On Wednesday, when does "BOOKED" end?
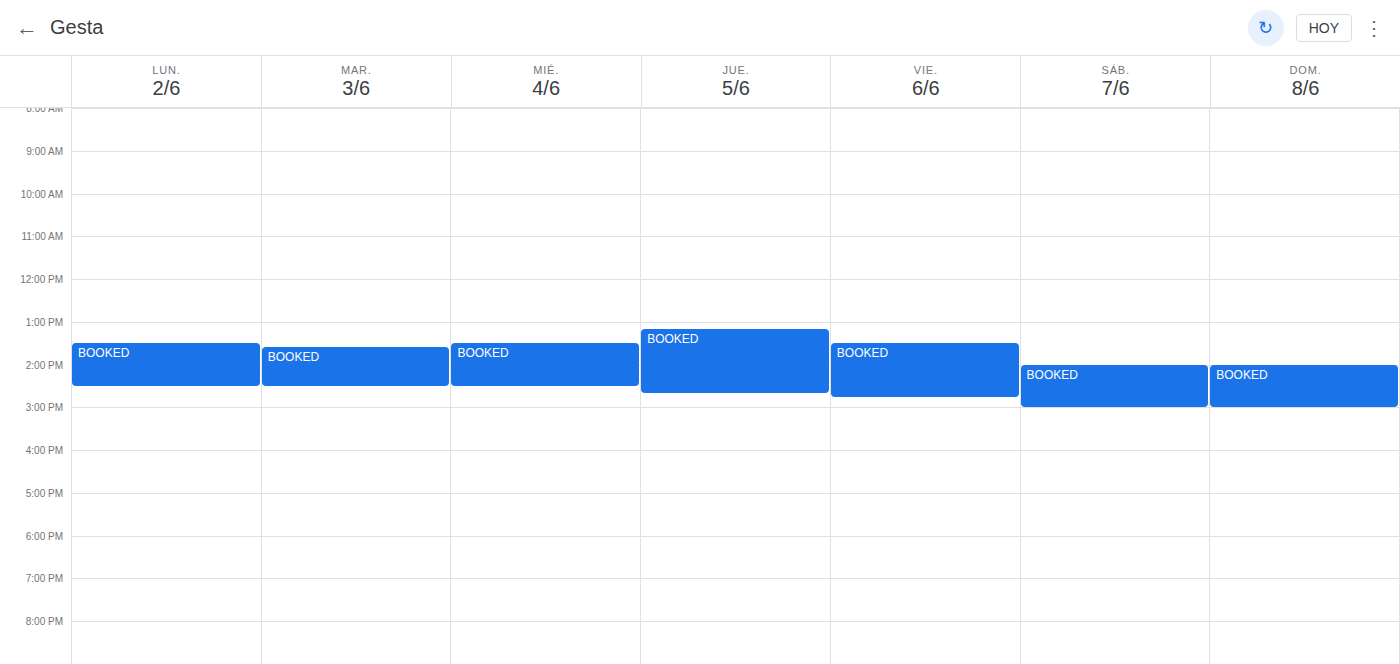
2:30 PM